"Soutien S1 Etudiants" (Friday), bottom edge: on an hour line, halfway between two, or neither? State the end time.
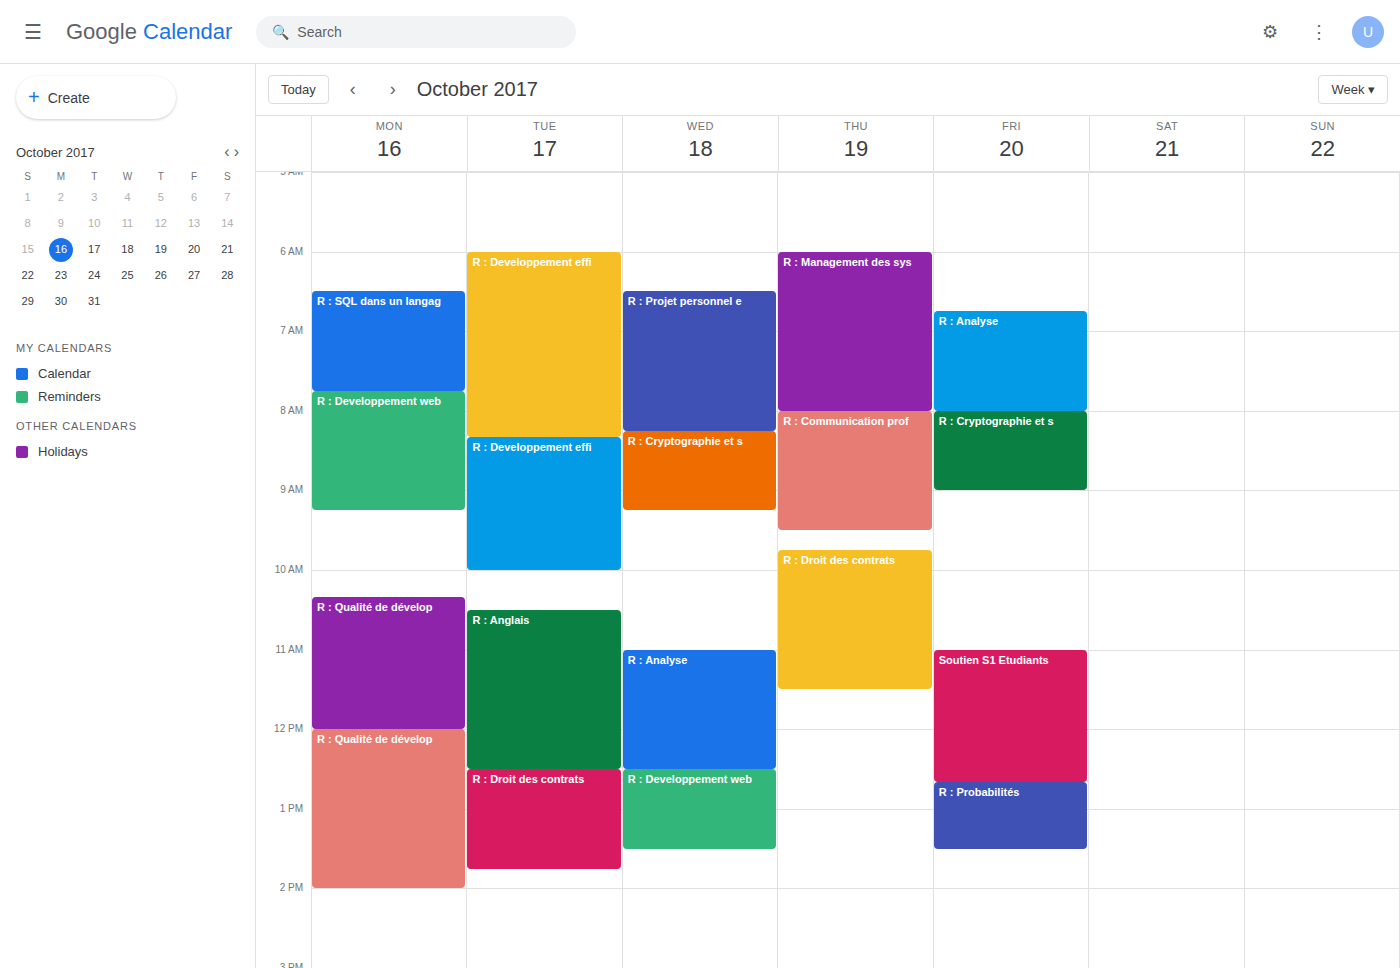
12:40 PM -- neither: 40 minutes below the 12 PM line and 20 minutes above the 1 PM line.